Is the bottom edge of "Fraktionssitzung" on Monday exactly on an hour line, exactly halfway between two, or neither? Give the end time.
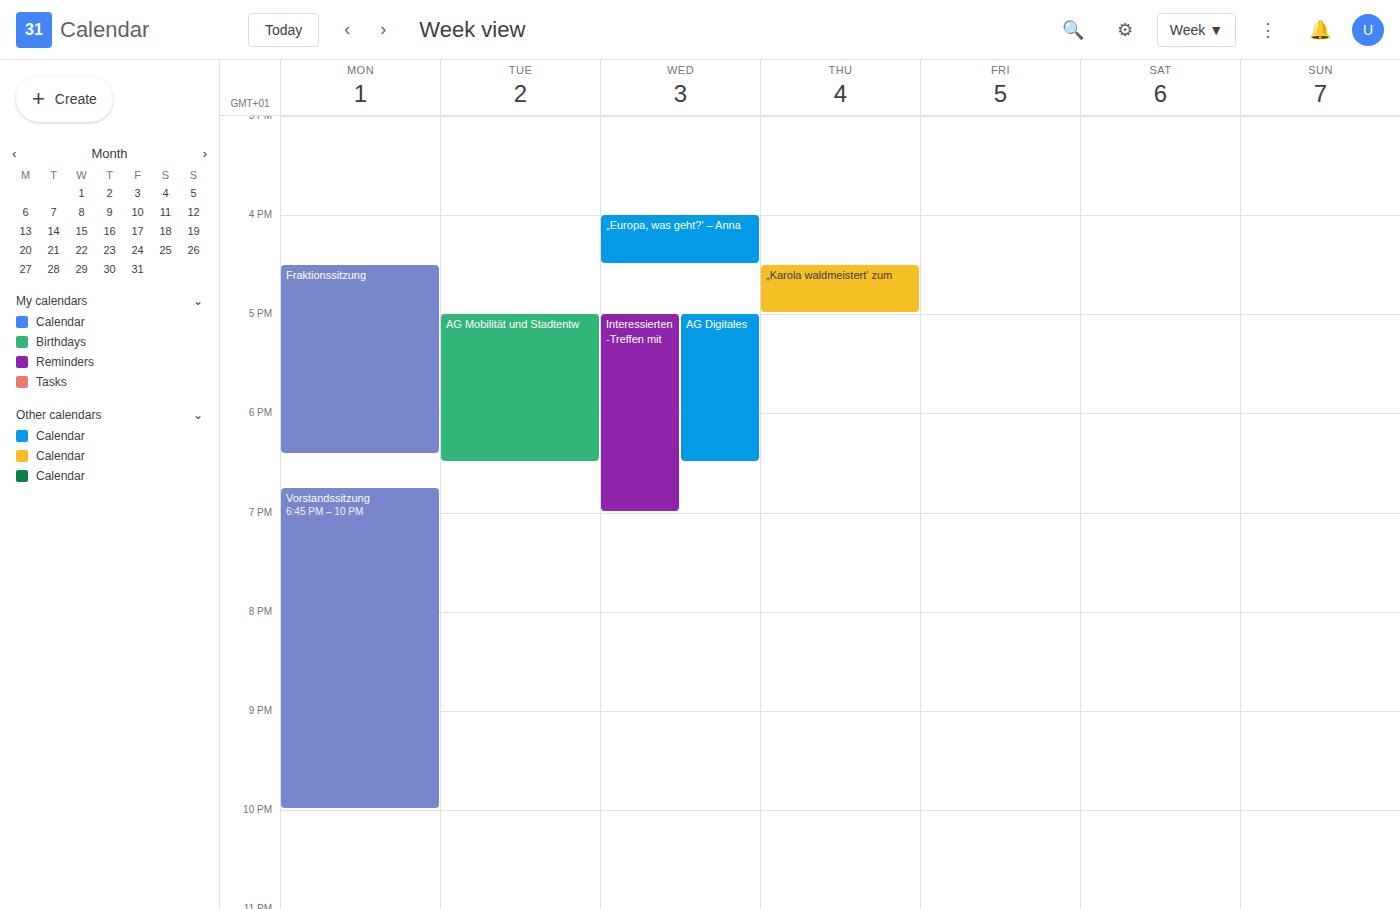
6:25 PM -- neither: 25 minutes below the 6 PM line and 35 minutes above the 7 PM line.